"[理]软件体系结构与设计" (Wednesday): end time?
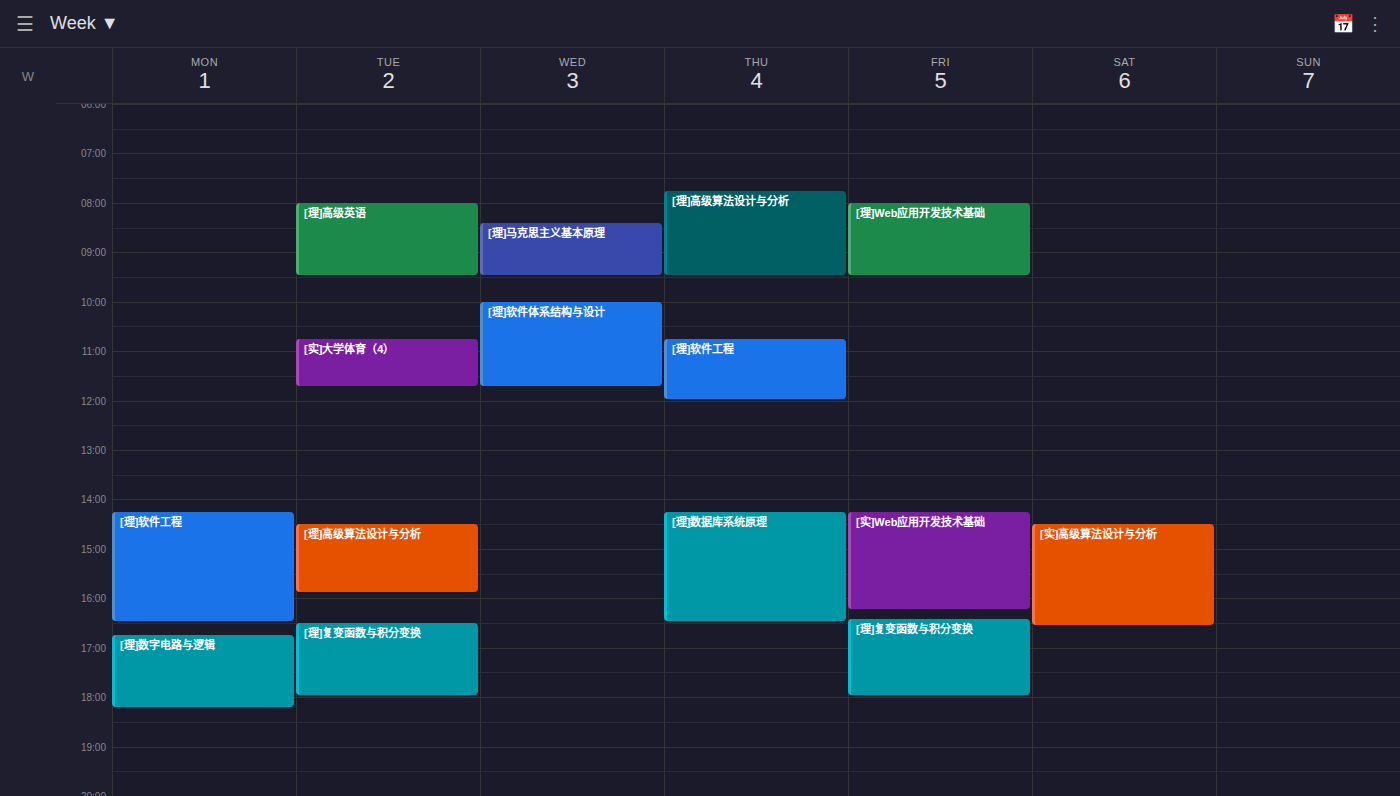
11:45 AM